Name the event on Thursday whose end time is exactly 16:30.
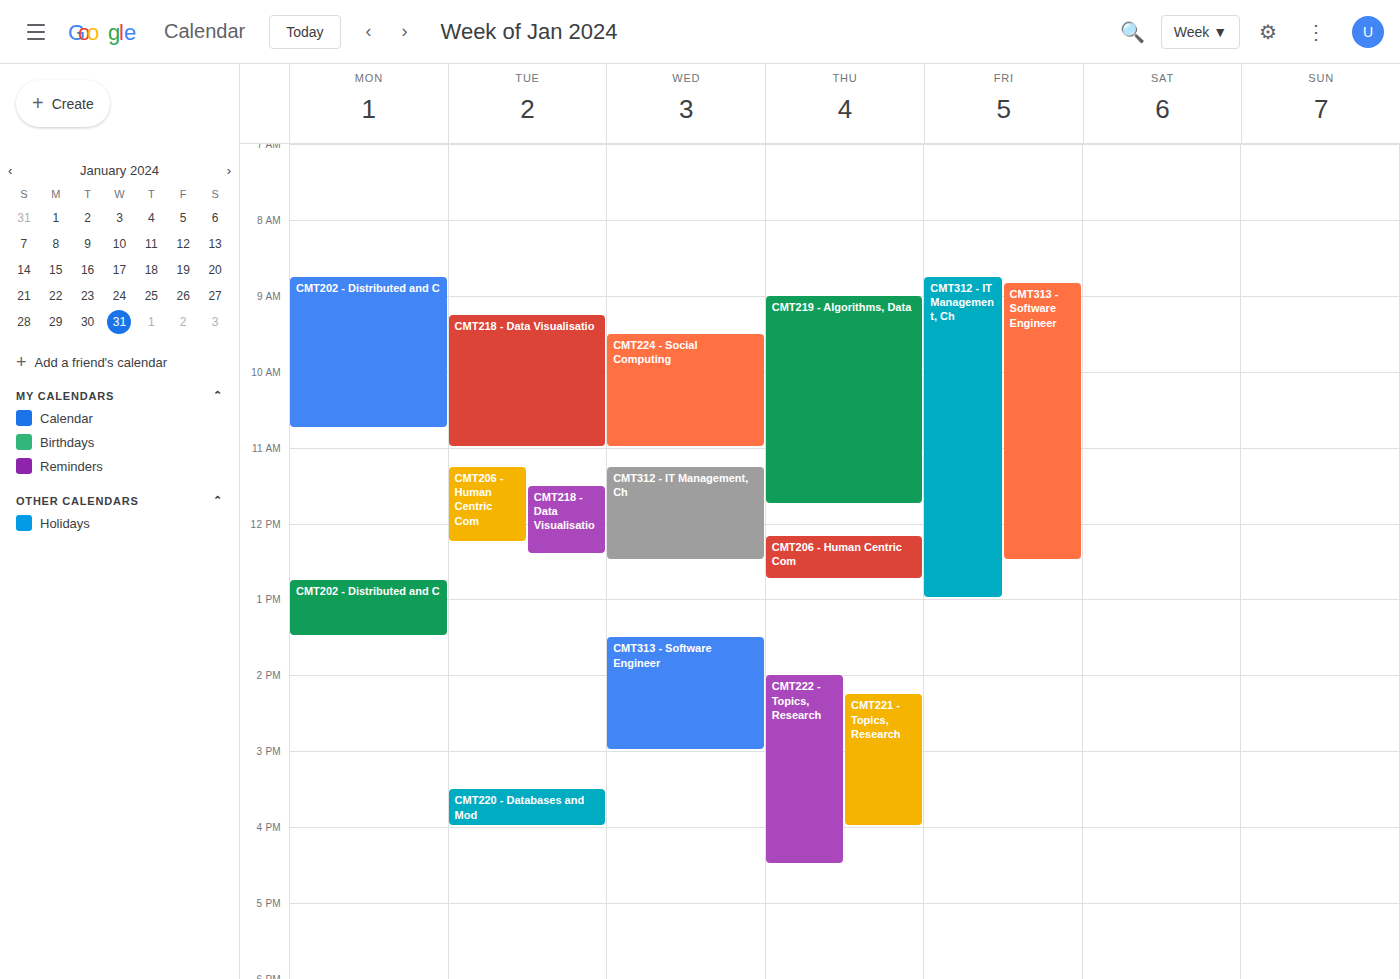
"CMT222 - Topics, Research"